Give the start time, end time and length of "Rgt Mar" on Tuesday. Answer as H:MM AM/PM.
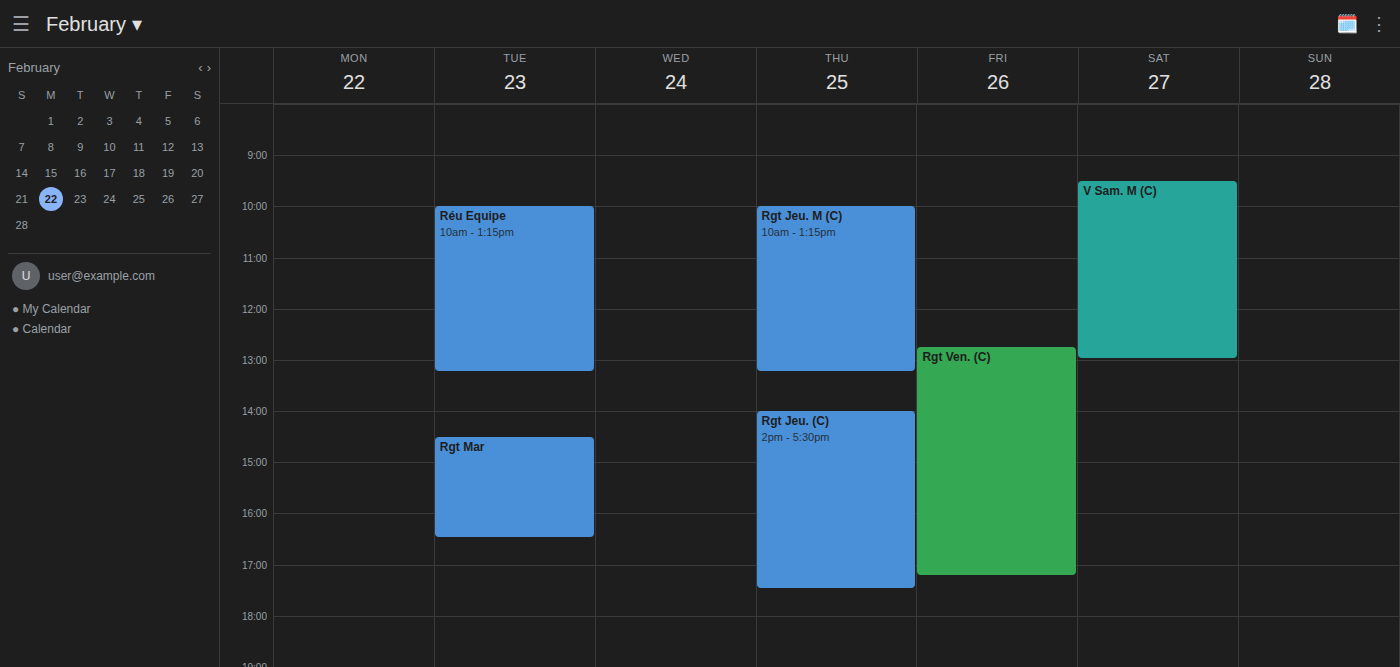
2:30 PM to 4:30 PM, 2 hours